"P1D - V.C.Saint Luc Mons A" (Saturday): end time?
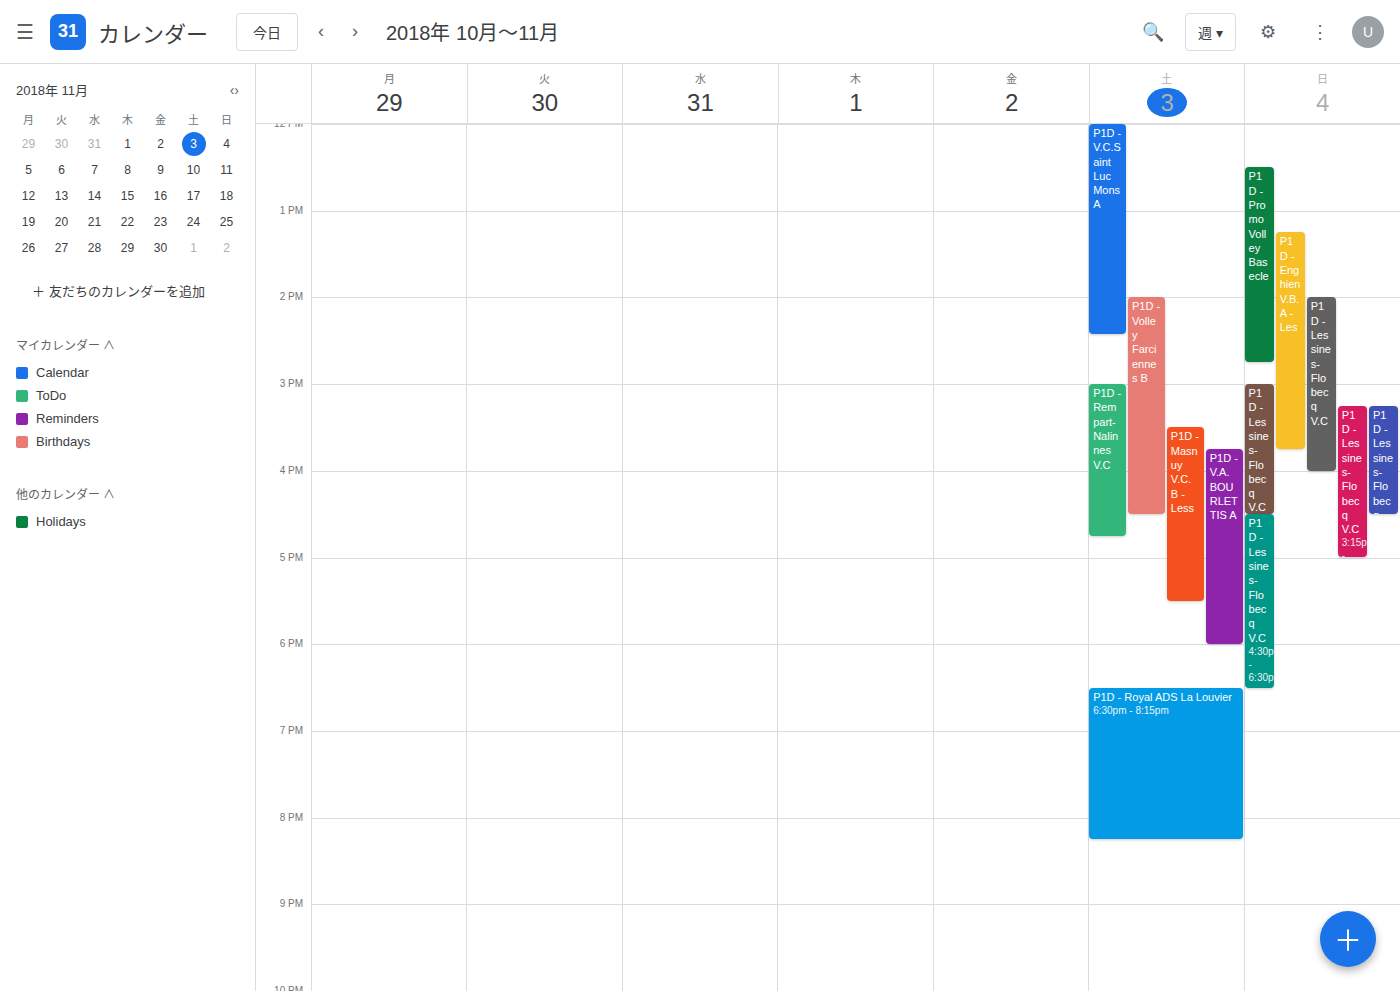
2:25 PM